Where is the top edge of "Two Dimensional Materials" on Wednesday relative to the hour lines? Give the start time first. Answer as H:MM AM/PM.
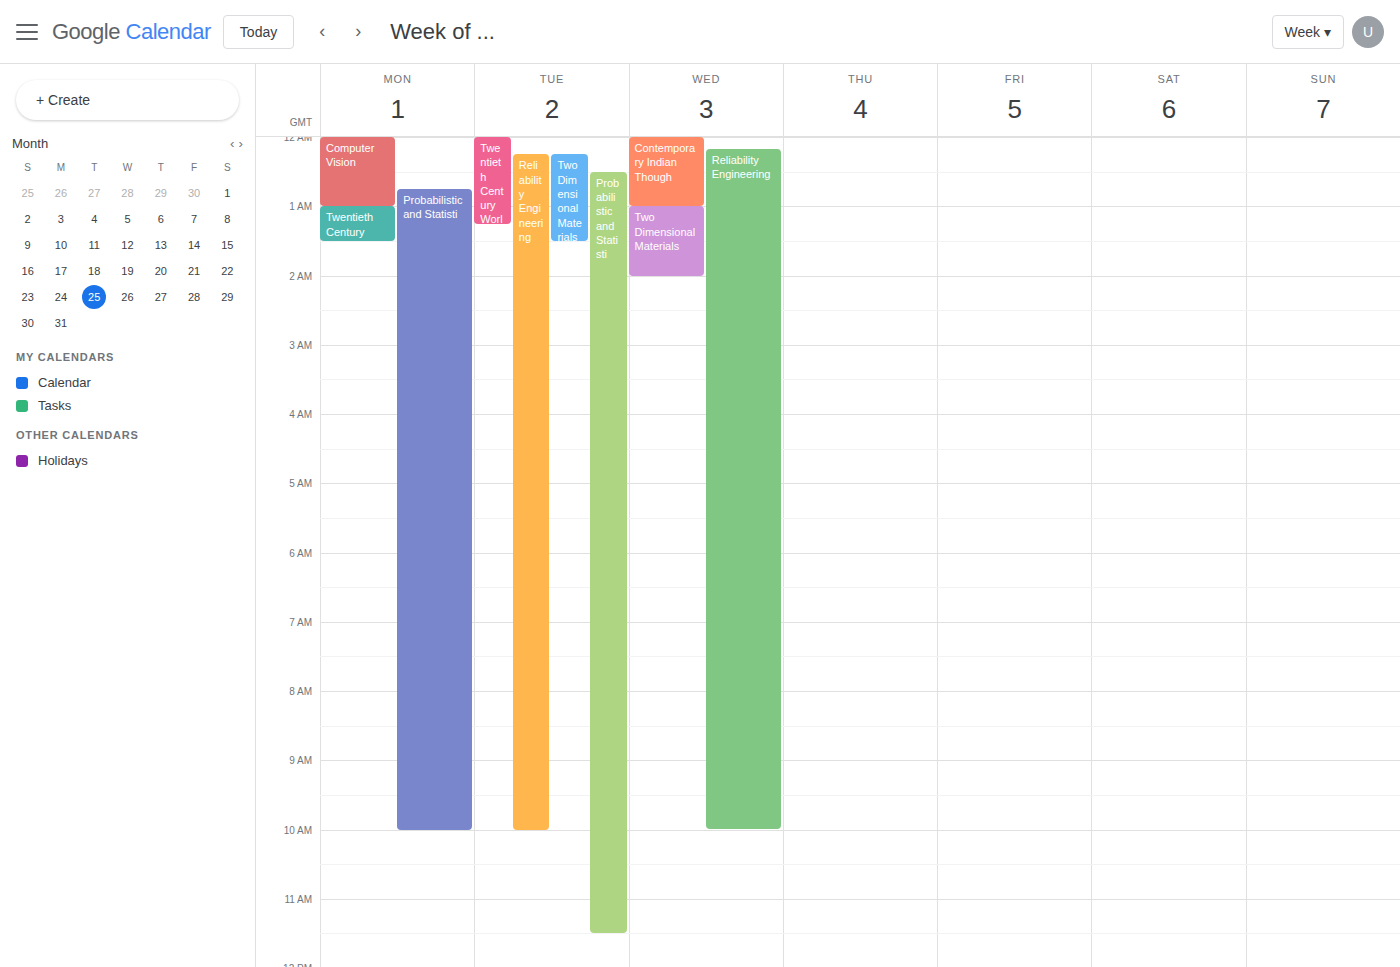
1:00 AM -- exactly on the 1 AM line.